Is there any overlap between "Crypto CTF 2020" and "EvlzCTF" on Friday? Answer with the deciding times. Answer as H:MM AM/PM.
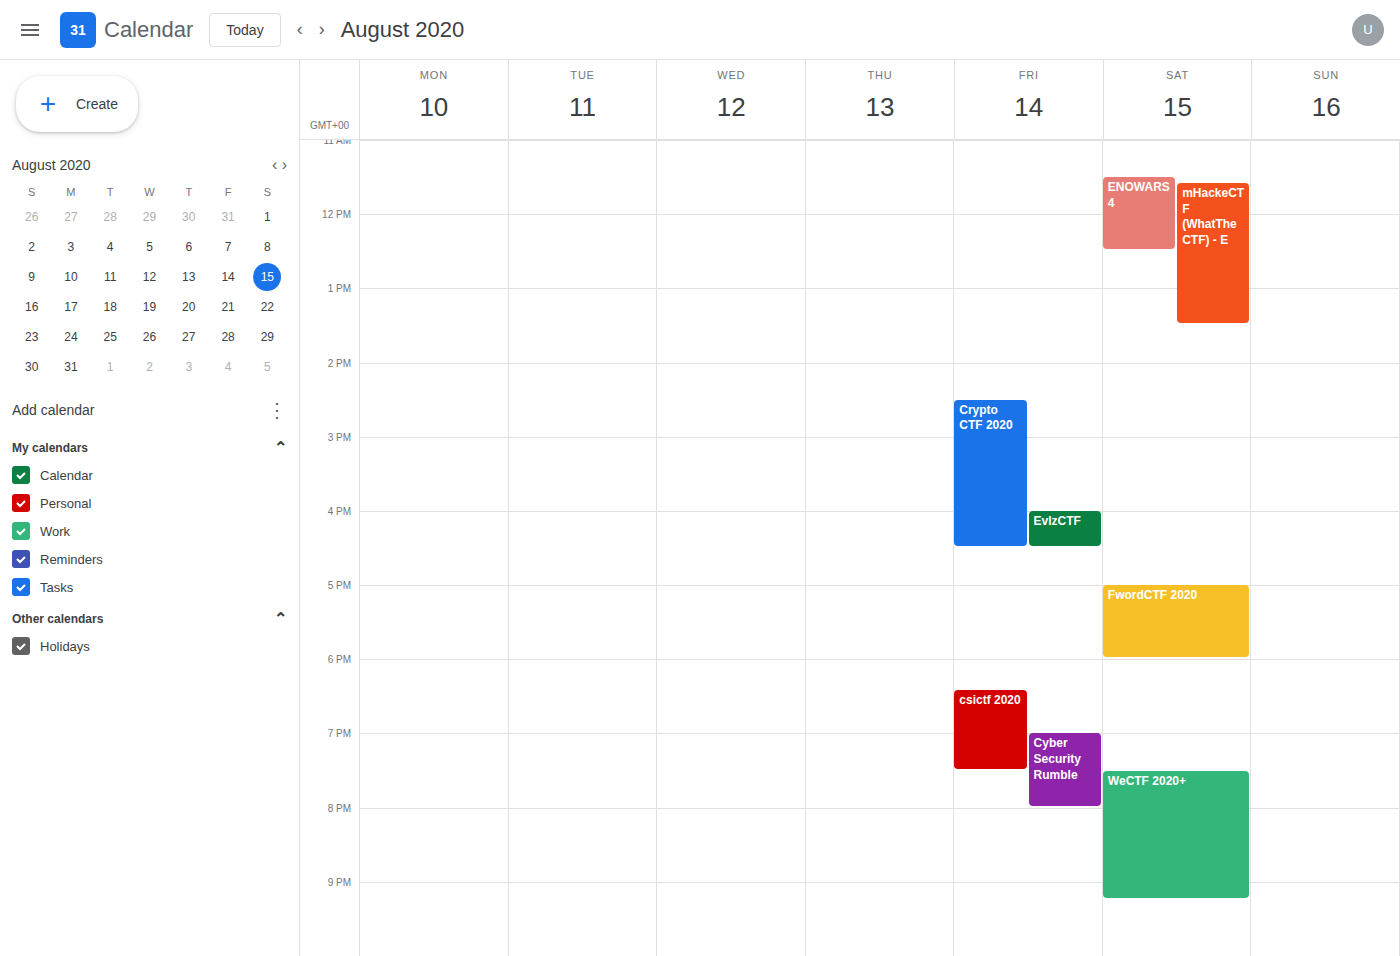
"EvlzCTF" starts at 4:00 PM, before "Crypto CTF 2020" ends at 4:30 PM -- they overlap.